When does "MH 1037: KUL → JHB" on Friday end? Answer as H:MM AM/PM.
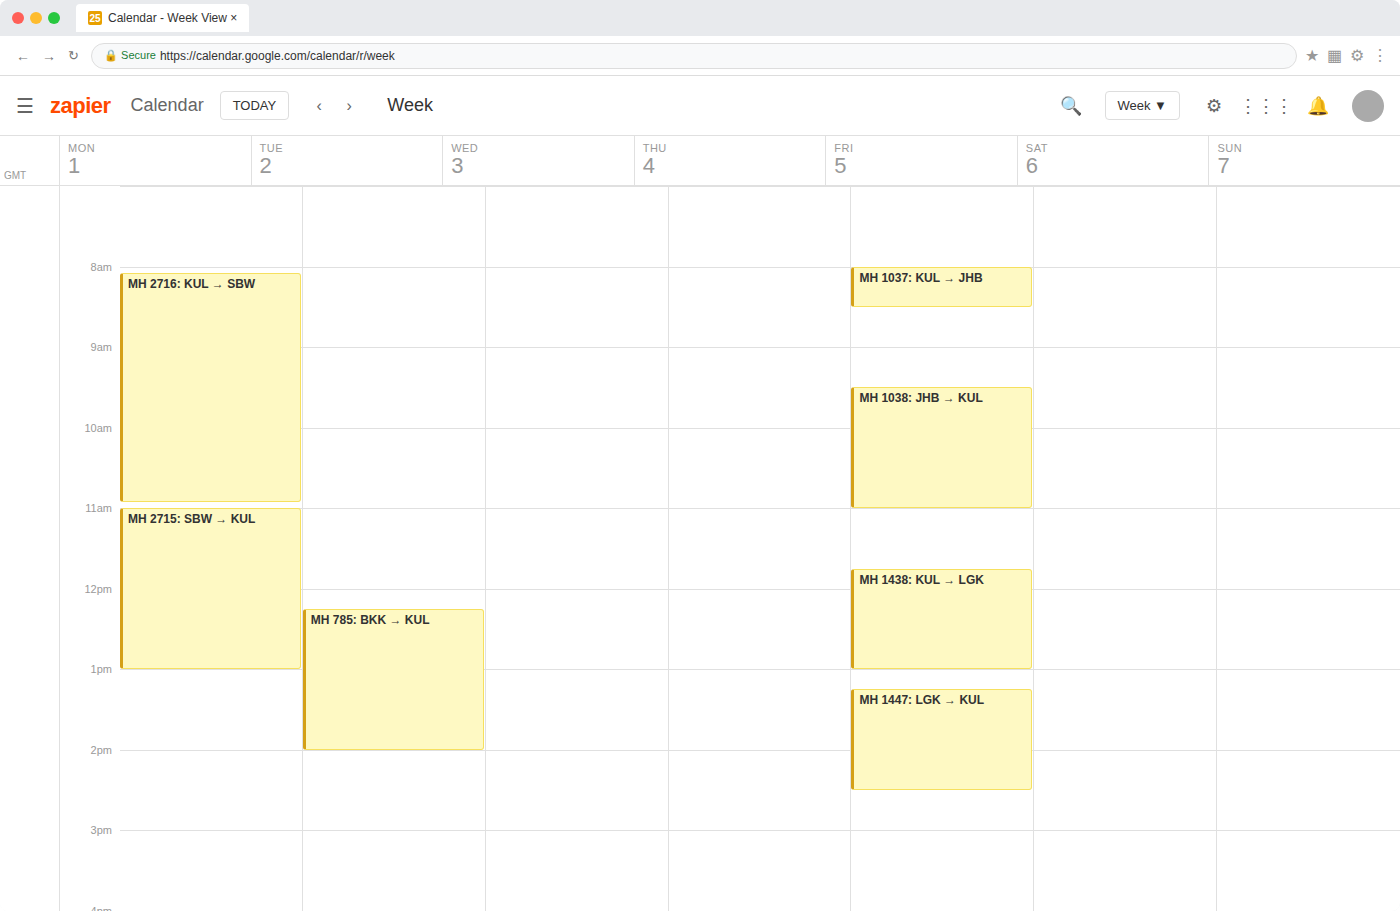
8:30 AM